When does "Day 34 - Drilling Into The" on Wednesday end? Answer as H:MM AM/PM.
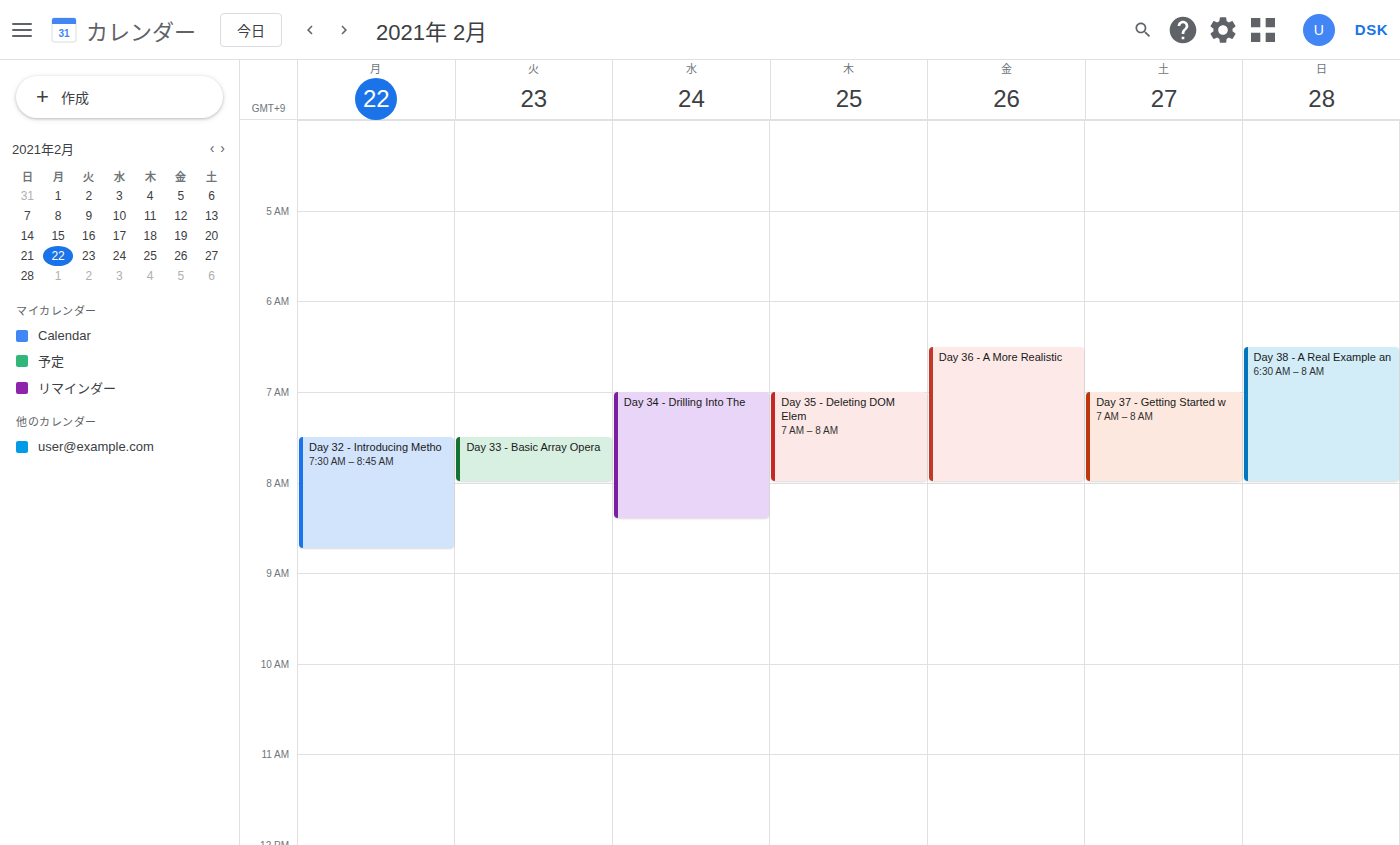
8:25 AM